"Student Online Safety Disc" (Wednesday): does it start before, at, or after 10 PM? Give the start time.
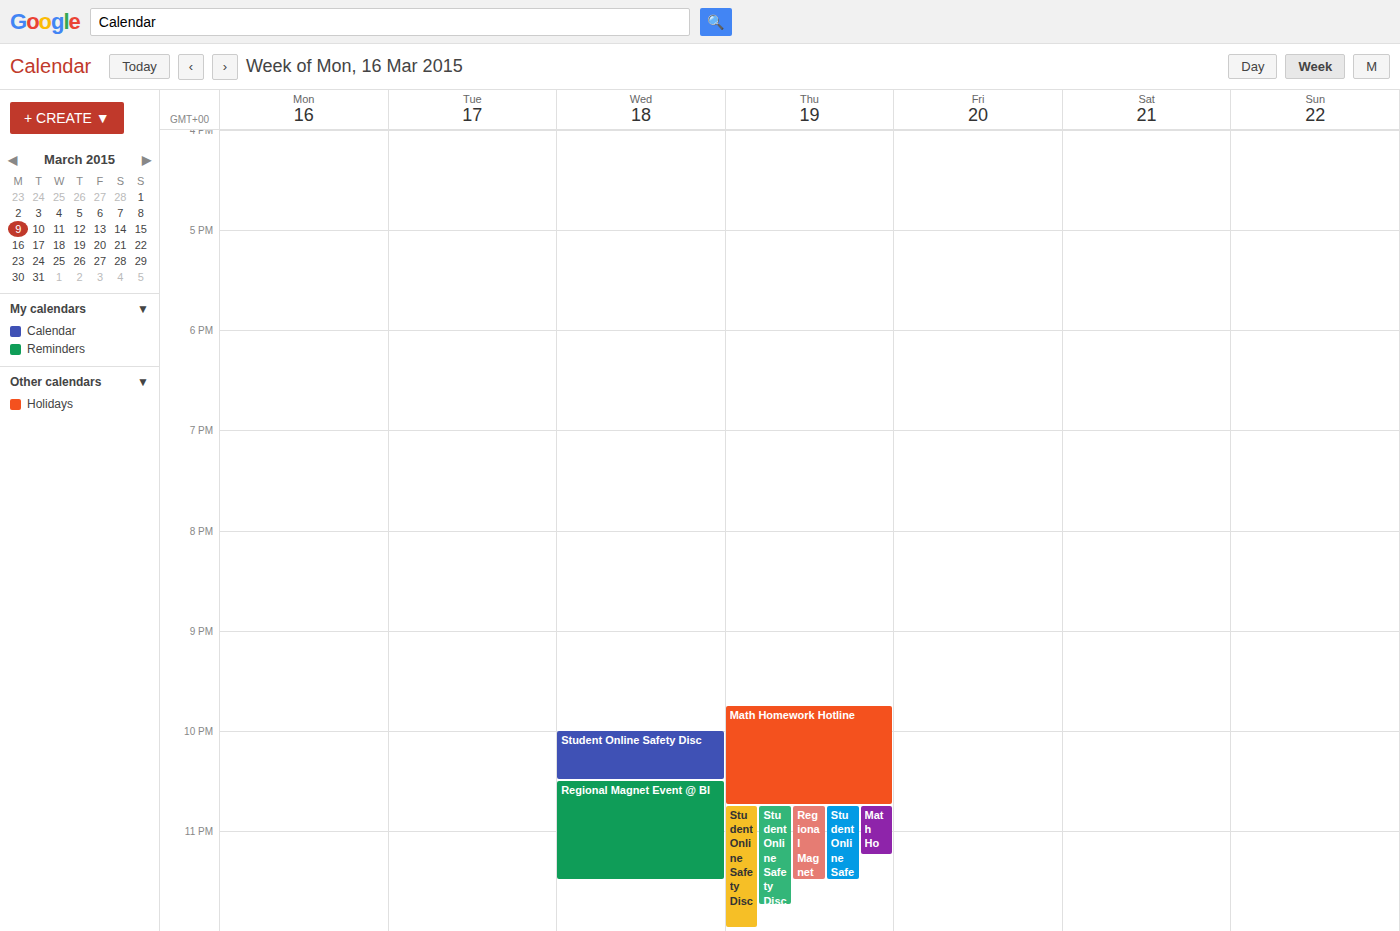
10:00 PM -- exactly at 10 PM, on the 10 PM line.